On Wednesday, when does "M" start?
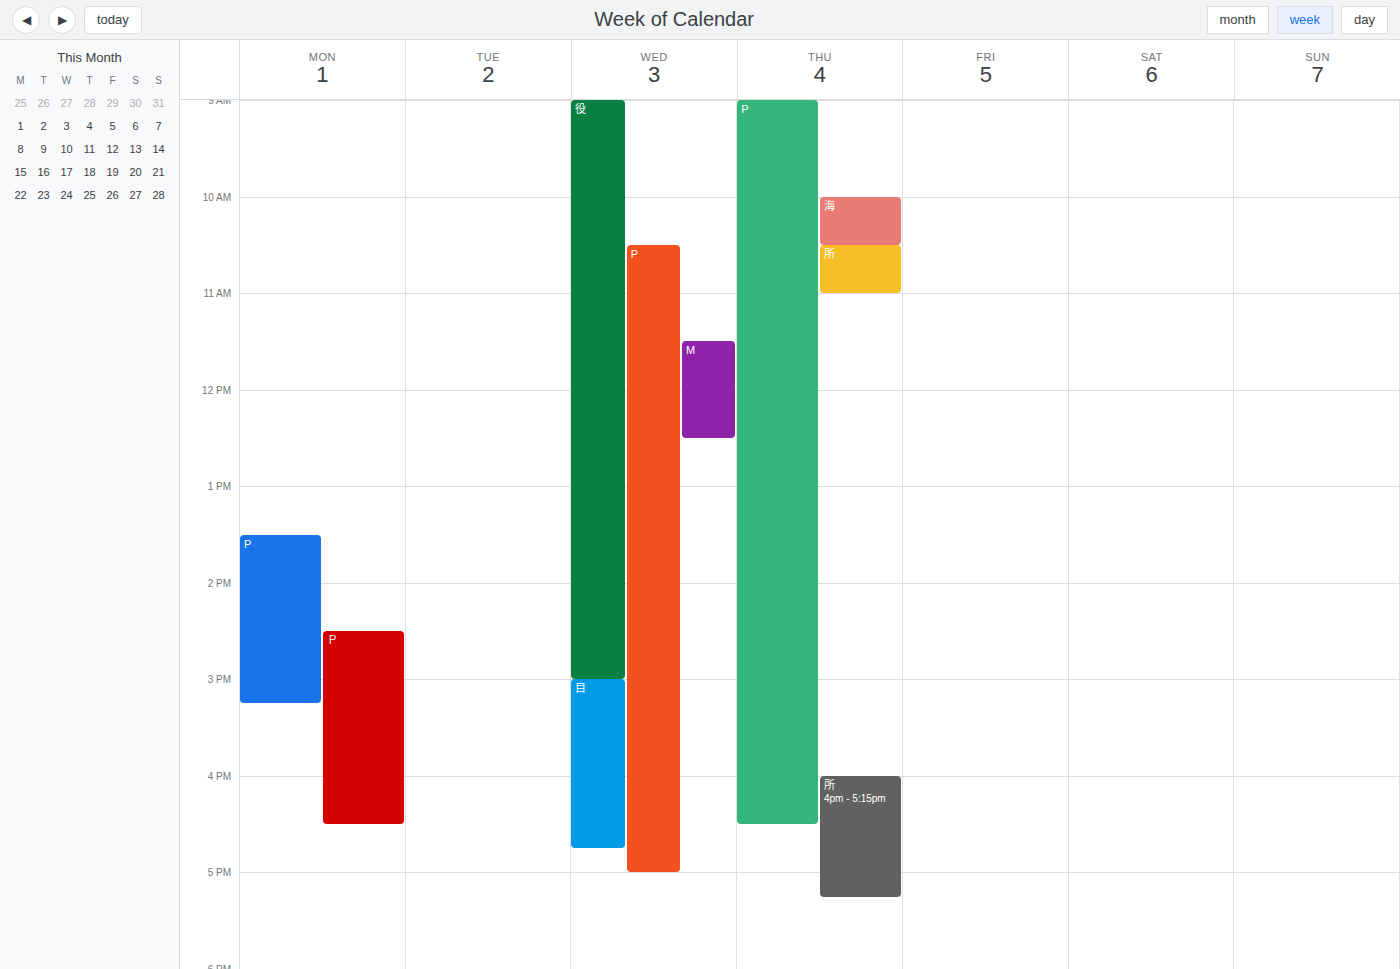
11:30 AM